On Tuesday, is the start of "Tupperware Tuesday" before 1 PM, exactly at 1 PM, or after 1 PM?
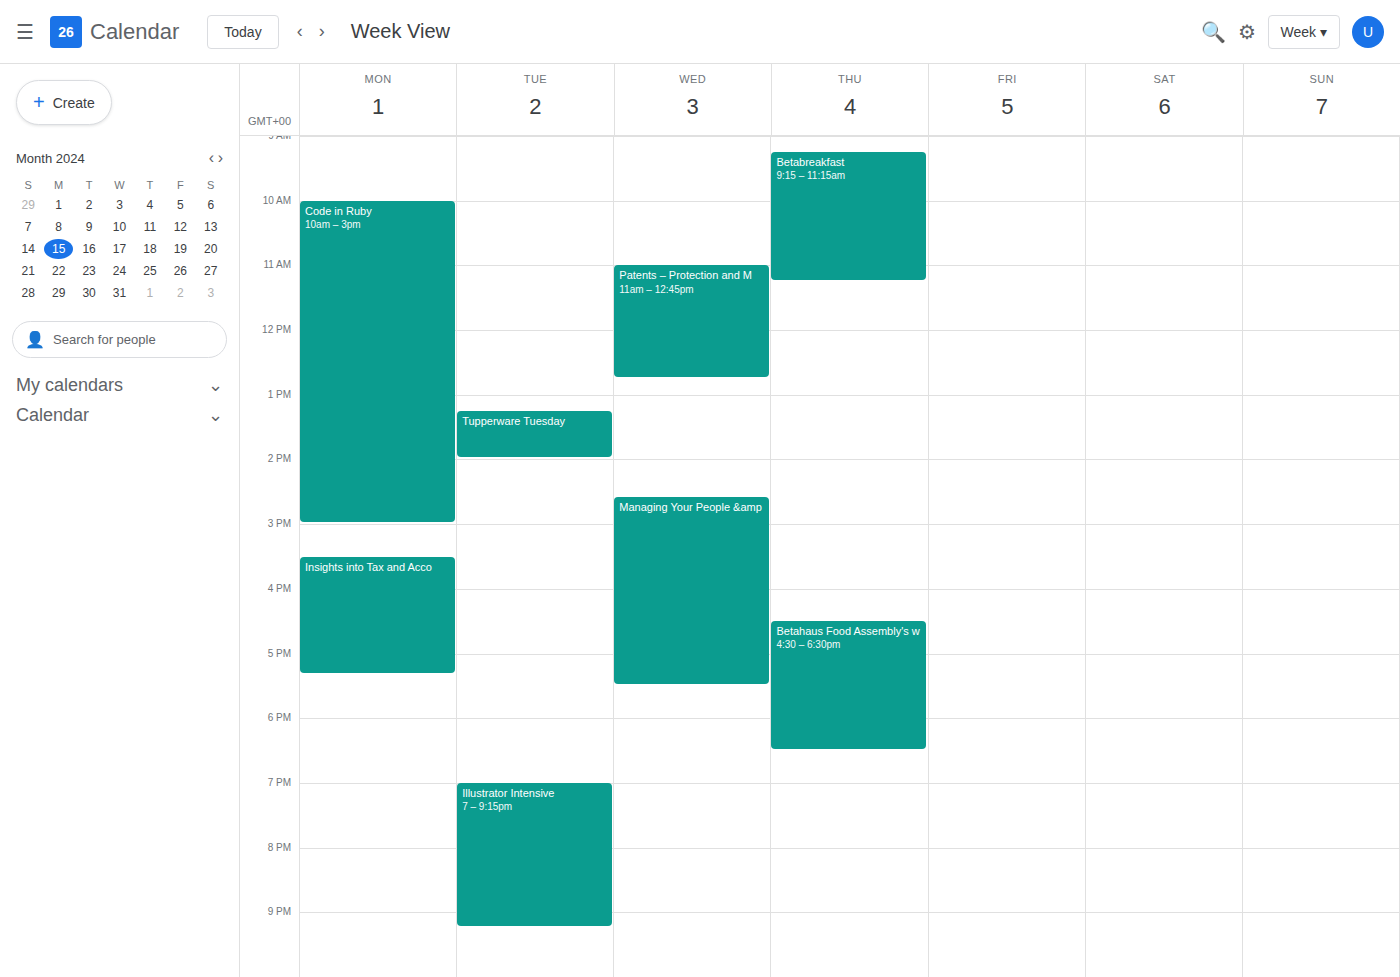
1:15 PM -- after 1 PM, 15 minutes below the 1 PM line.